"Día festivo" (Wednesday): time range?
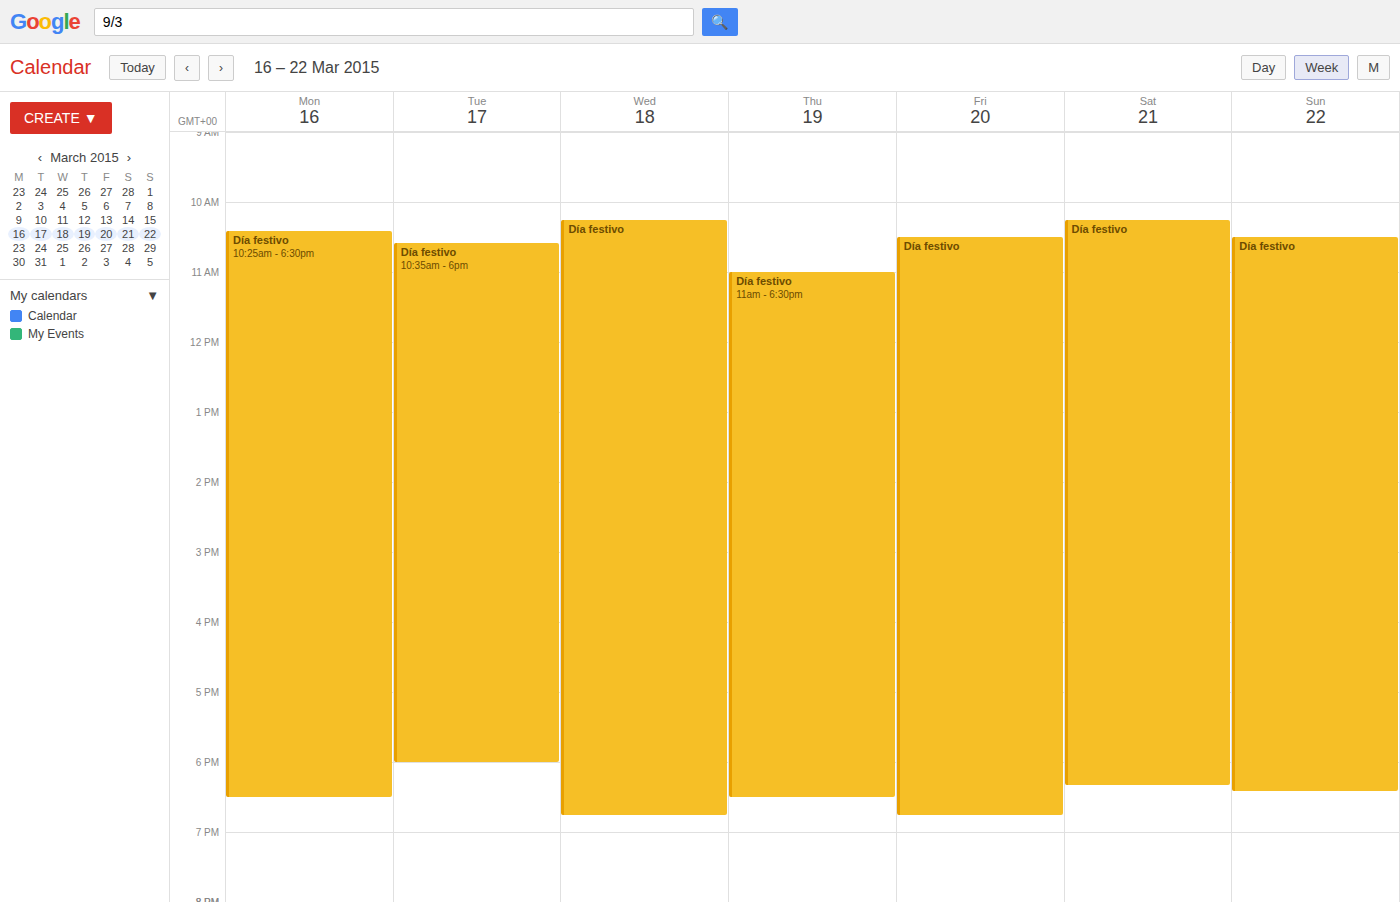
10:15 AM to 6:45 PM